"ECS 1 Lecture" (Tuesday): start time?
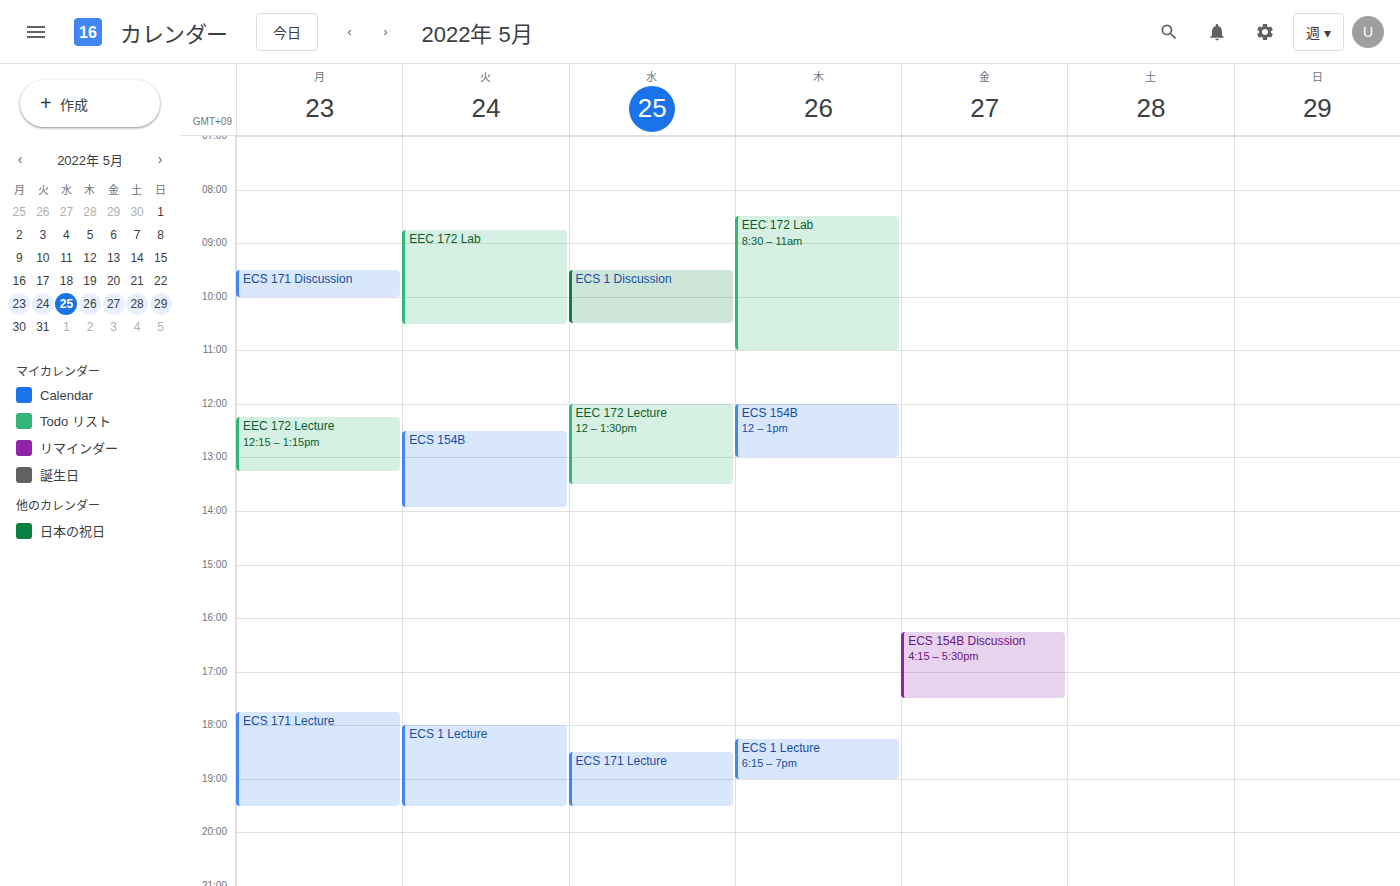
18:00